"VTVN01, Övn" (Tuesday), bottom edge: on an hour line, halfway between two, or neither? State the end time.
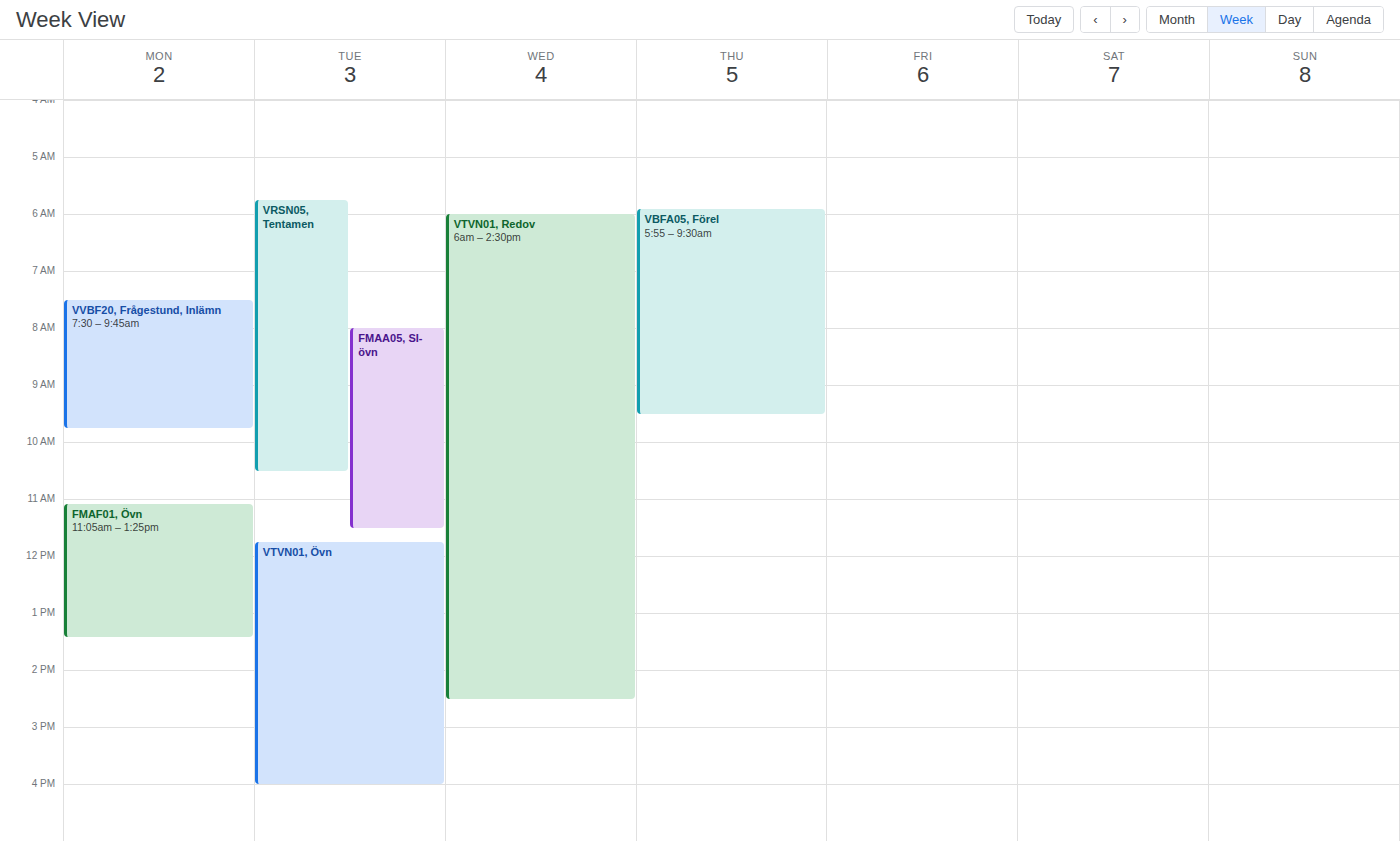
4:00 PM -- exactly on the 4 PM line.